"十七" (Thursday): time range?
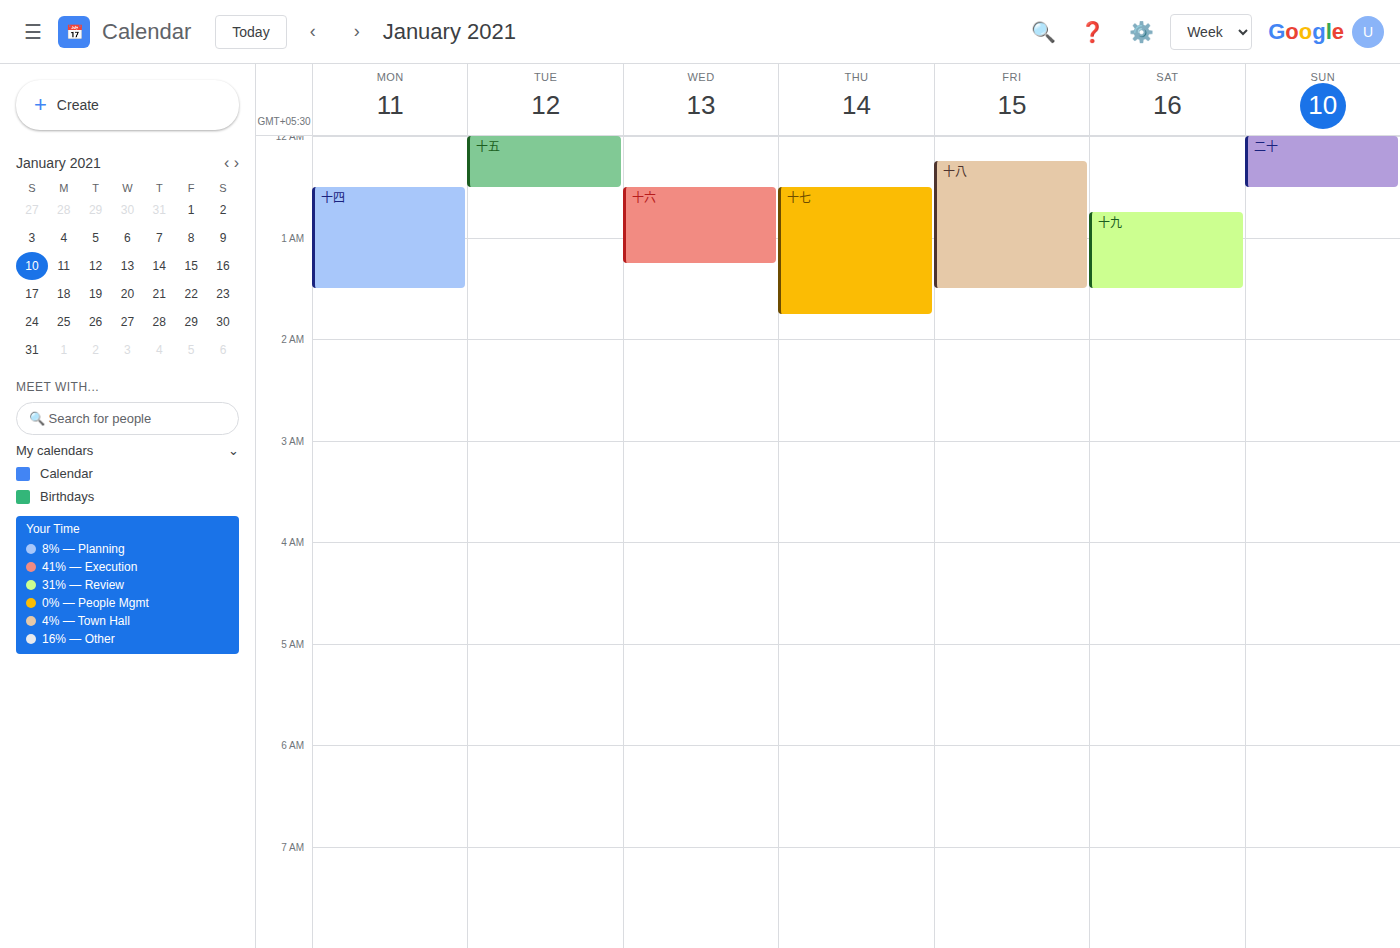
00:30 to 01:45